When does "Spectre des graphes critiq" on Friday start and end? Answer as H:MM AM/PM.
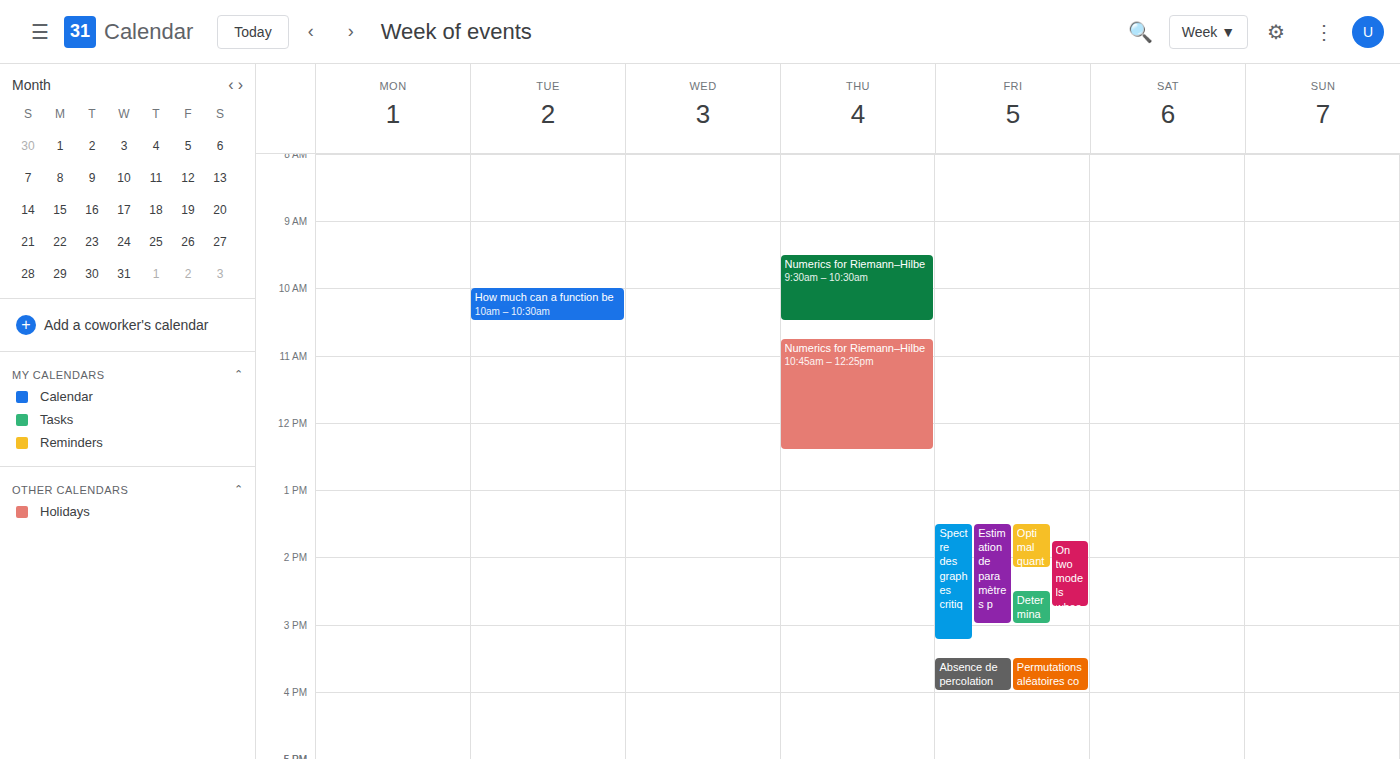
1:30 PM to 3:15 PM